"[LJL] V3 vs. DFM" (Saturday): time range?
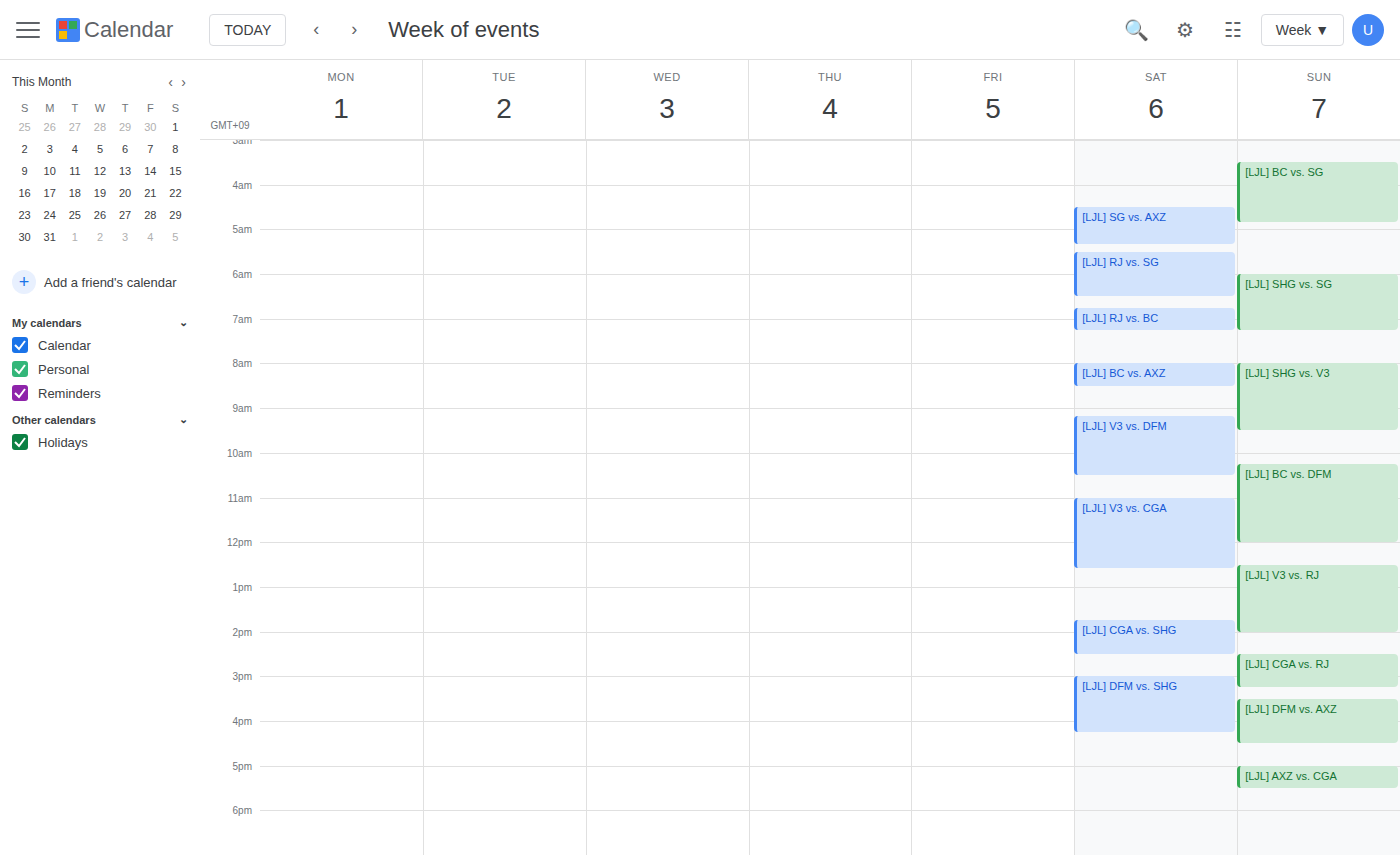
9:10 AM to 10:30 AM